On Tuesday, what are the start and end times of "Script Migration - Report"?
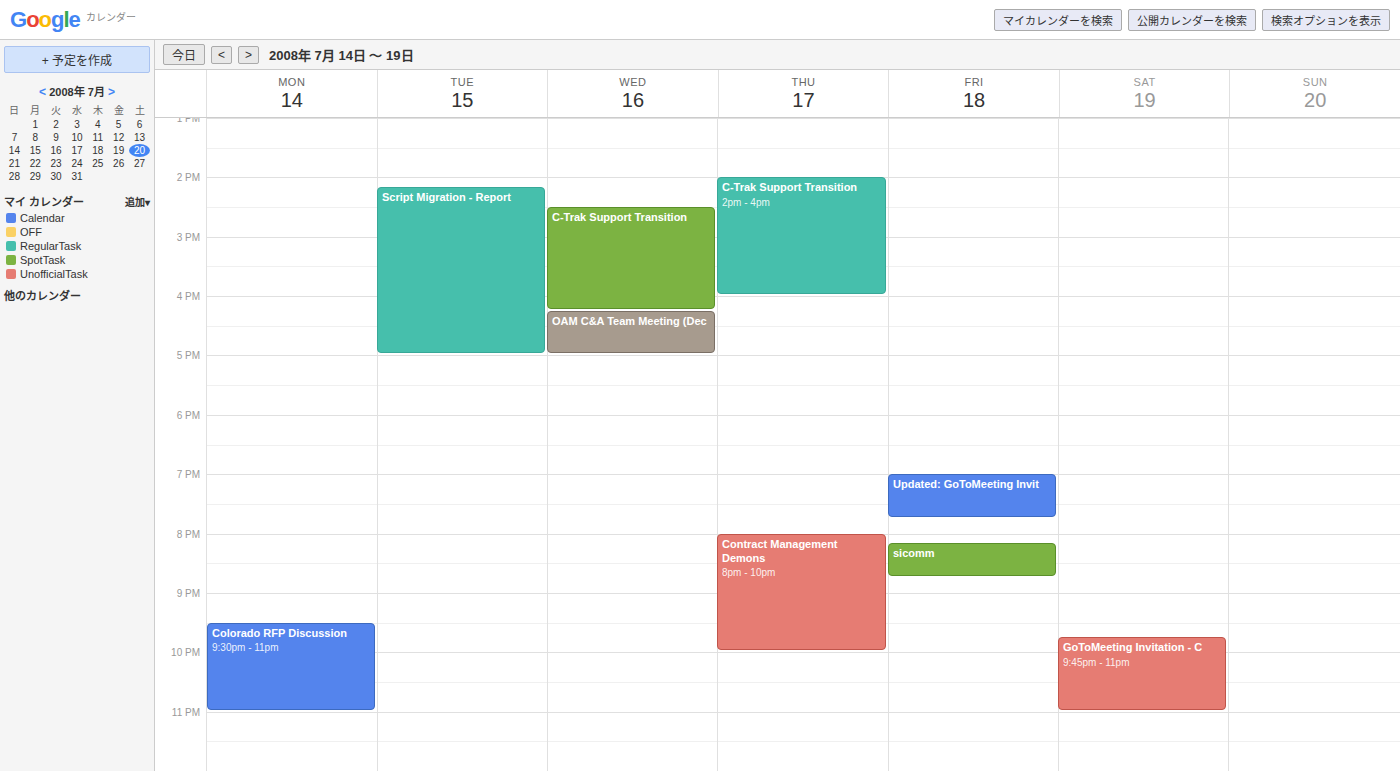
2:10 PM to 5:00 PM